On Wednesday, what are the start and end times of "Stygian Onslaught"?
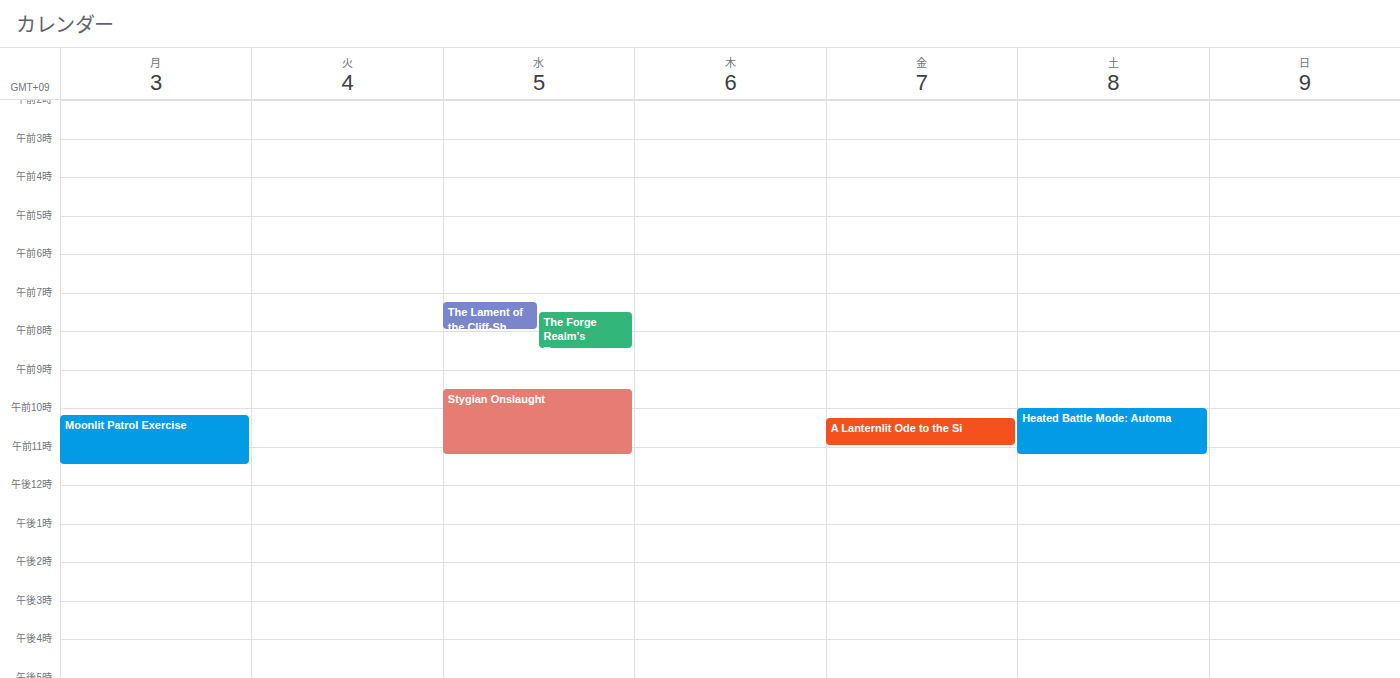
9:30 AM to 11:15 AM